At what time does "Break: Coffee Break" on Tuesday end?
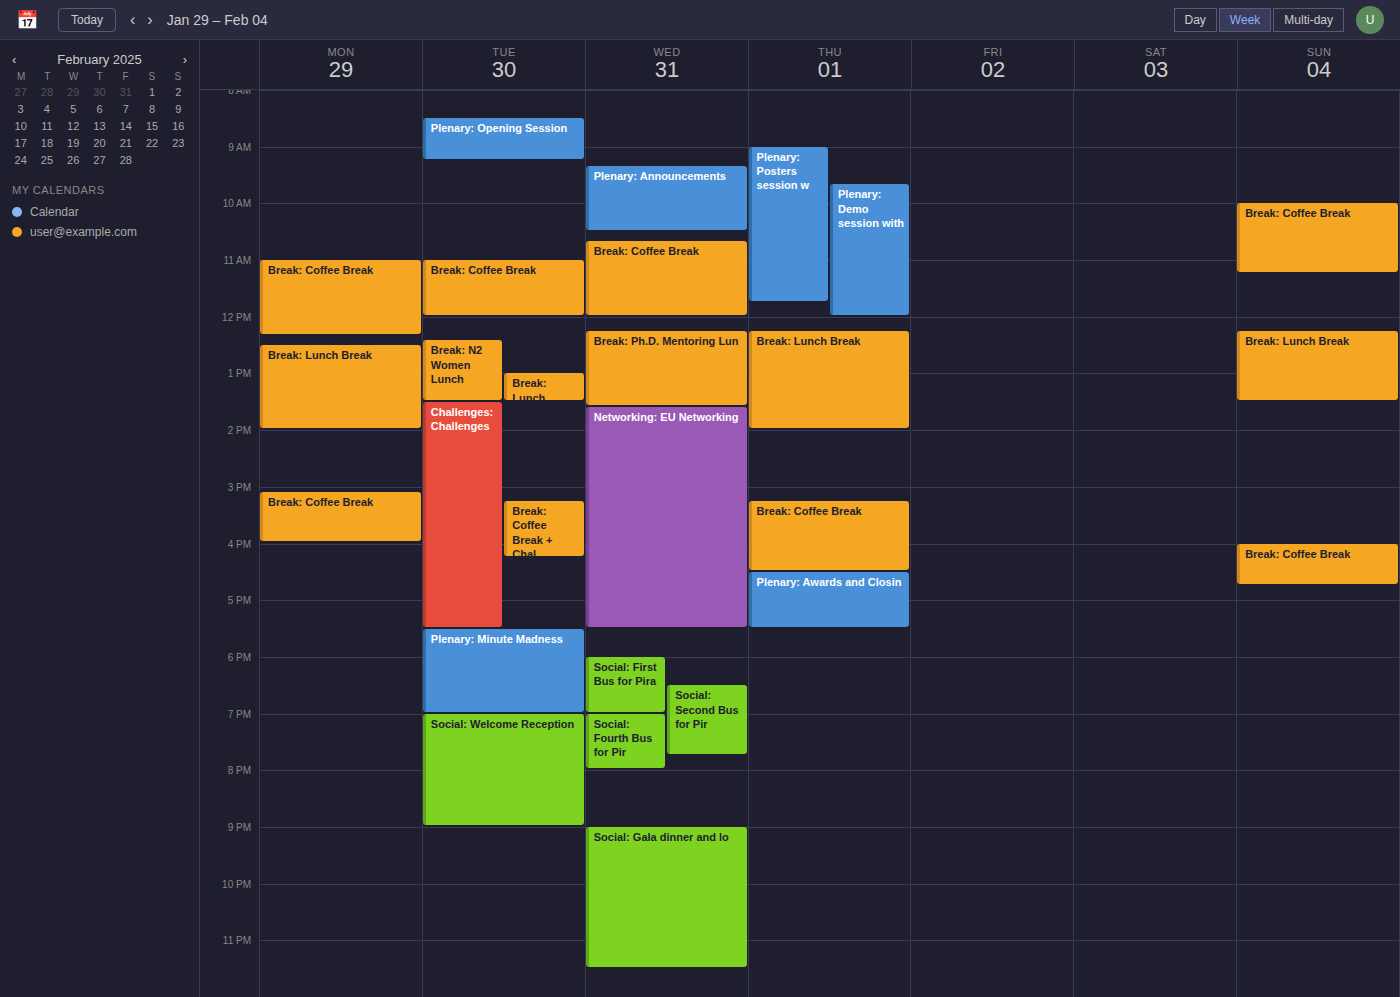
12:00 PM